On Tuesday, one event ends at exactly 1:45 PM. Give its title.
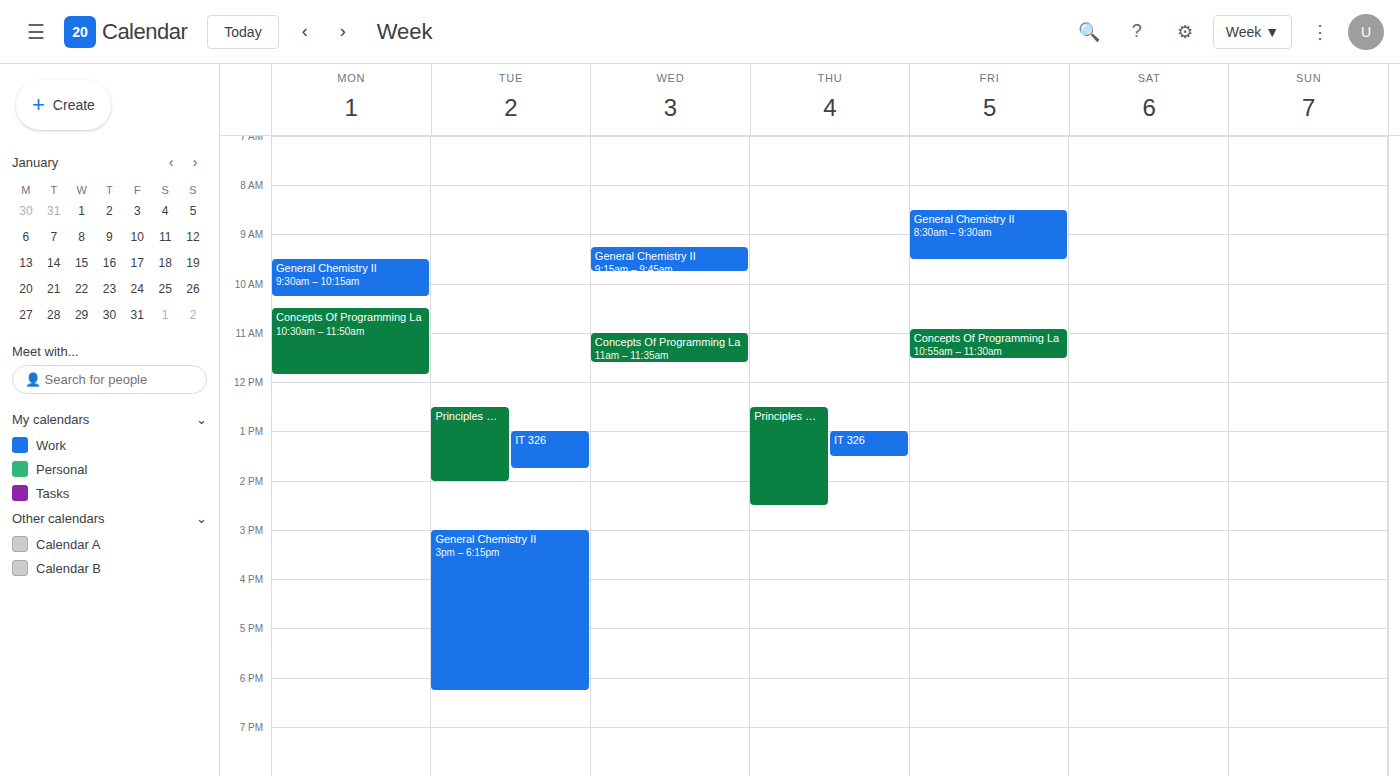
"IT 326"